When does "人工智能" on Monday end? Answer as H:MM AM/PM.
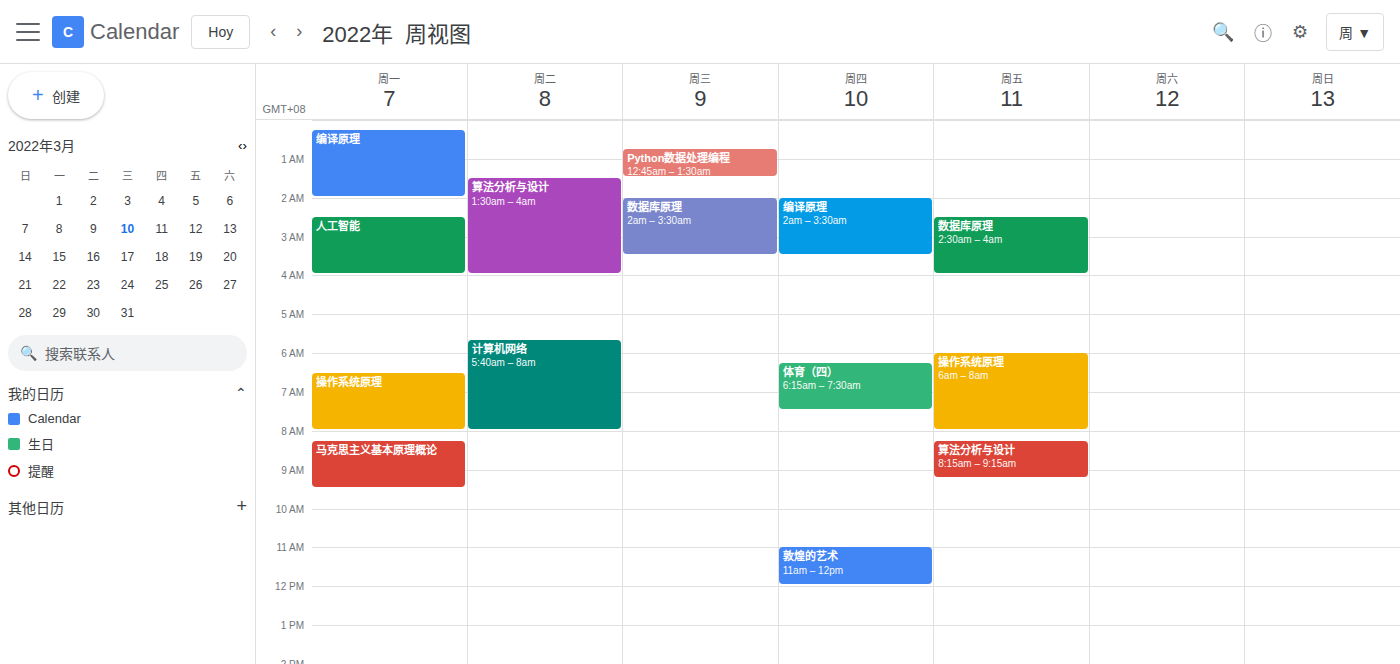
4:00 AM